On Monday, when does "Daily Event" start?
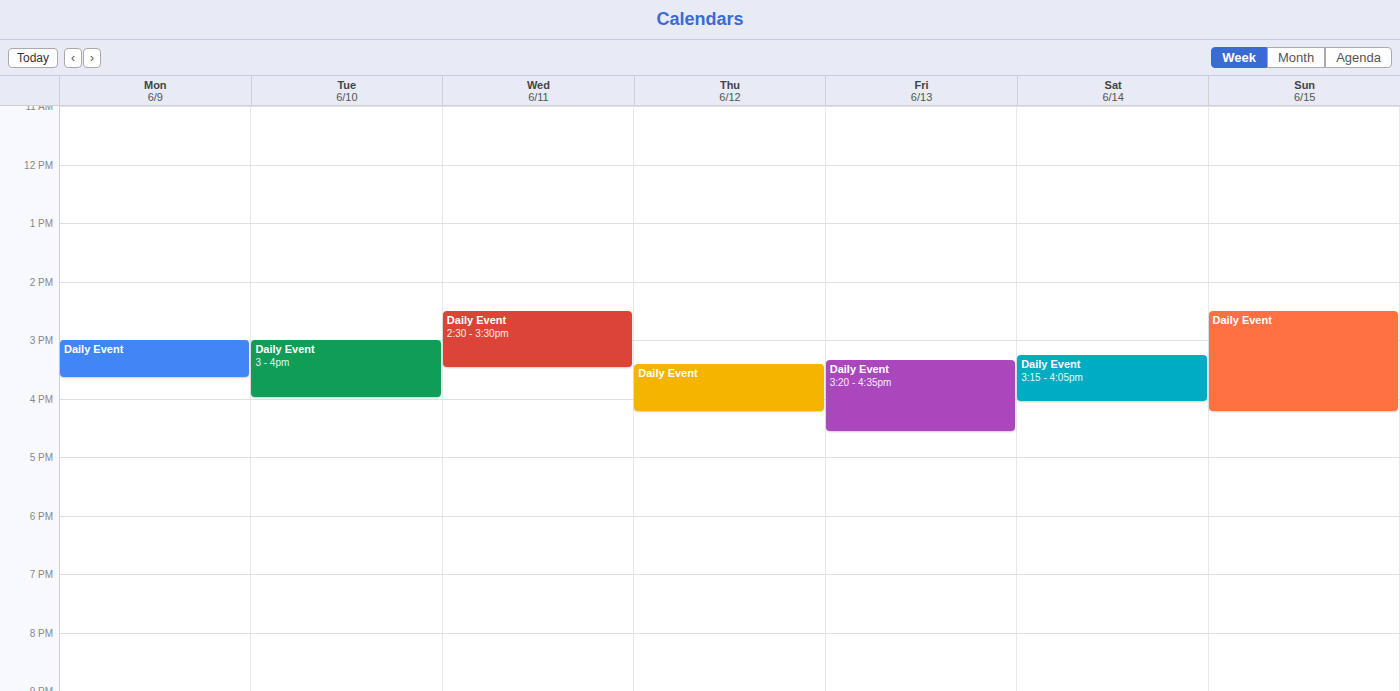
3:00 PM